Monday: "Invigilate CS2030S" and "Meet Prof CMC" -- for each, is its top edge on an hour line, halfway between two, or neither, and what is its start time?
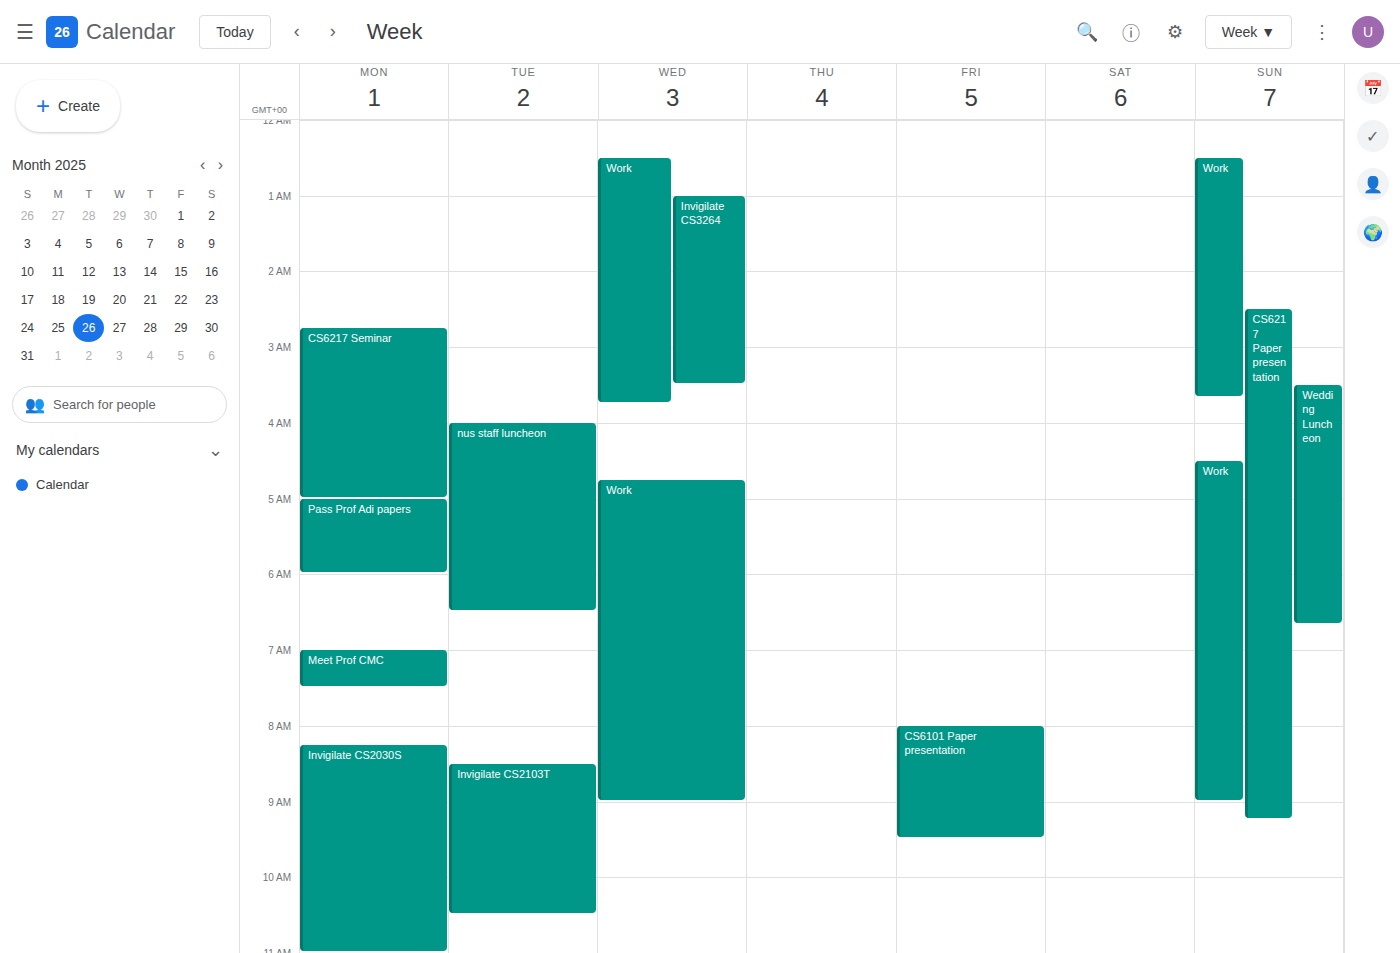
"Invigilate CS2030S": 8:15 AM, neither: a quarter of the way from the 8 AM line to the 9 AM line. "Meet Prof CMC": 7:00 AM, exactly on the 7 AM line.